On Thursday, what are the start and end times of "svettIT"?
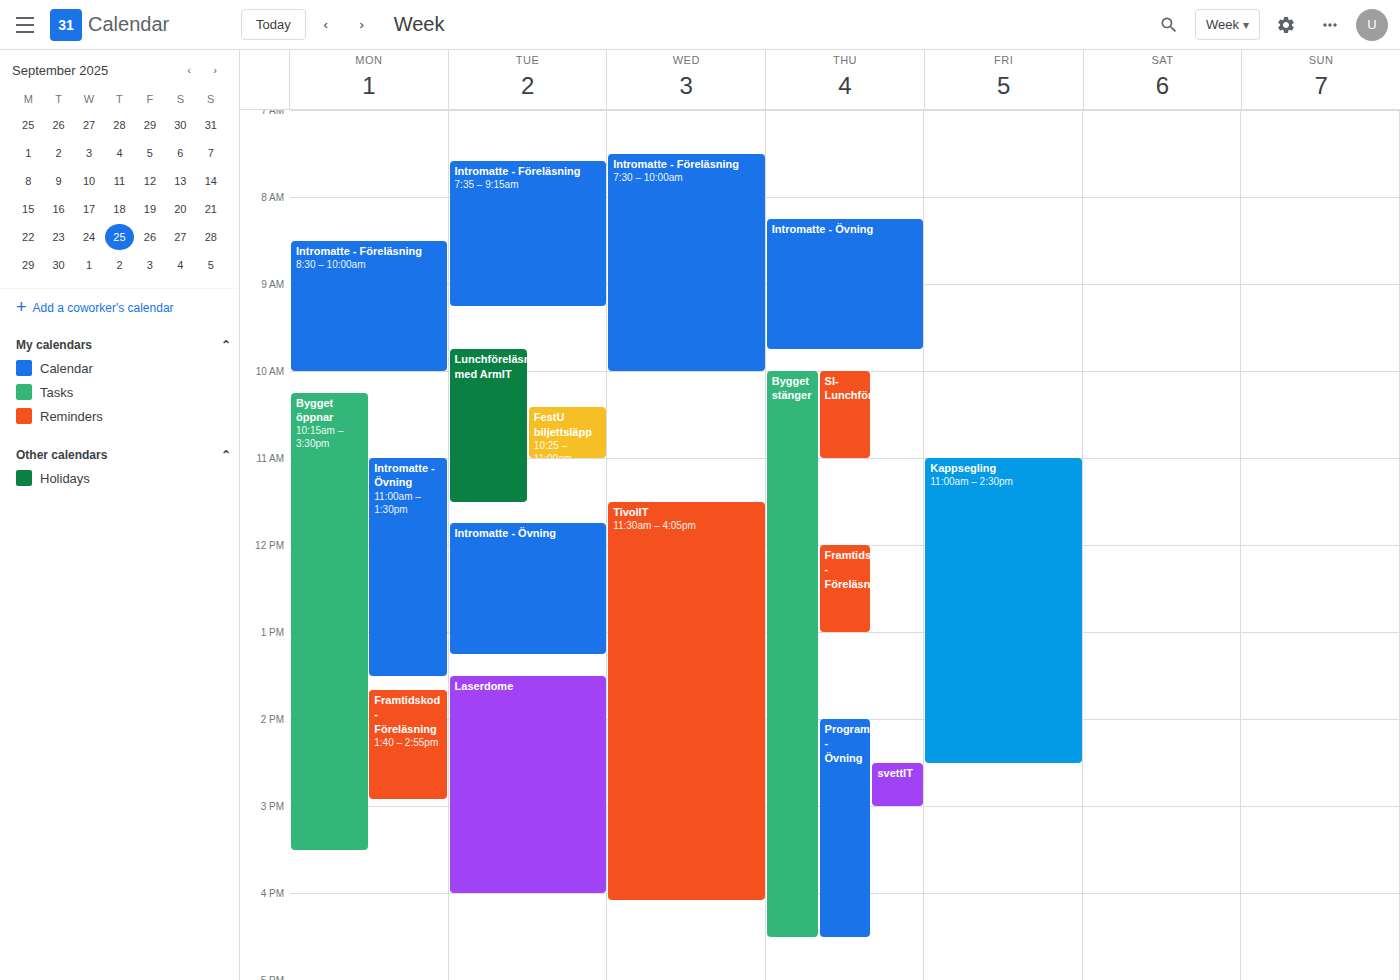
14:30 to 15:00